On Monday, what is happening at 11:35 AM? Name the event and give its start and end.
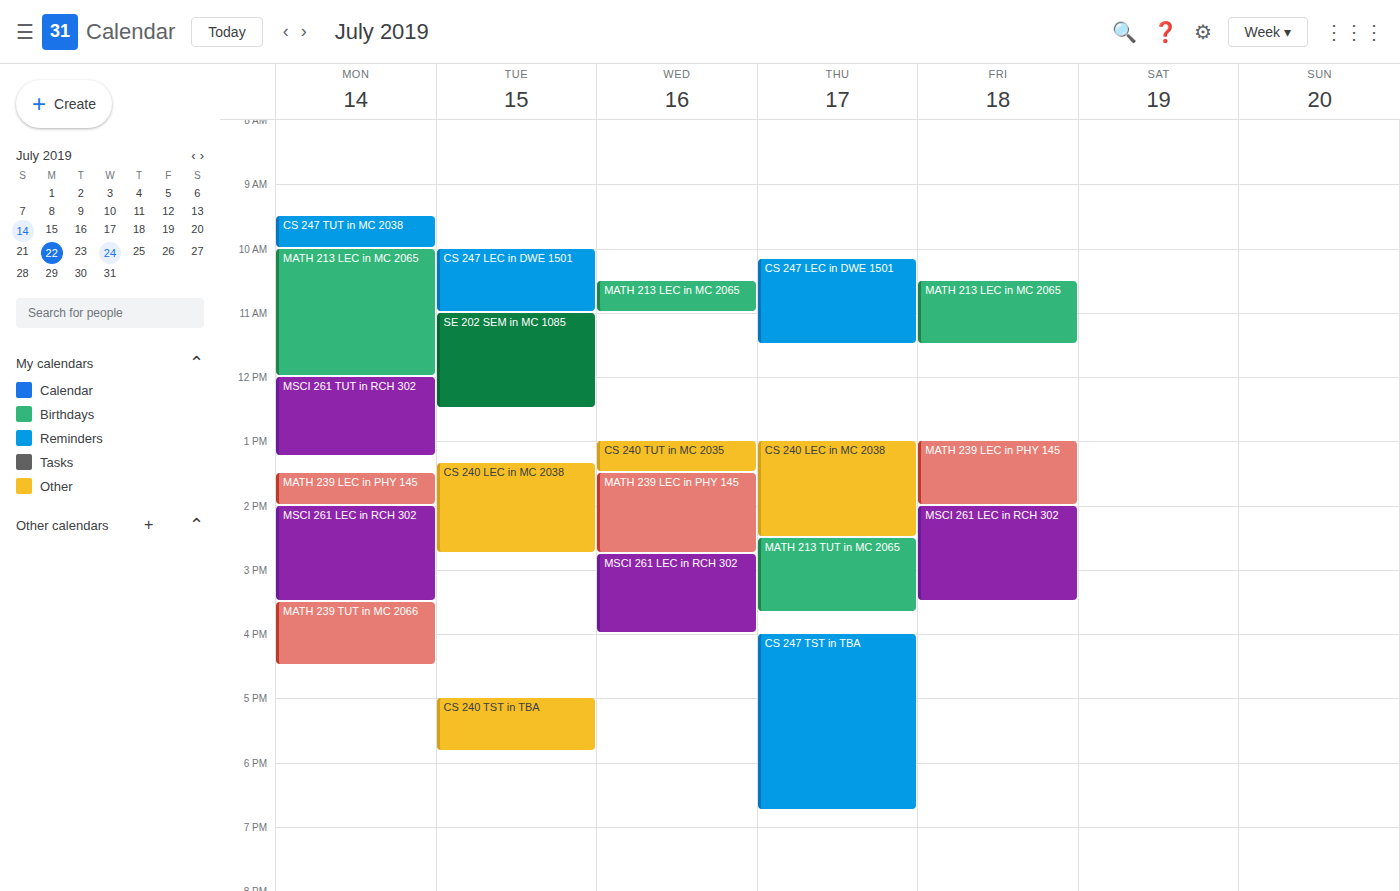
"MATH 213 LEC in MC 2065", 10:00 AM to 12:00 PM